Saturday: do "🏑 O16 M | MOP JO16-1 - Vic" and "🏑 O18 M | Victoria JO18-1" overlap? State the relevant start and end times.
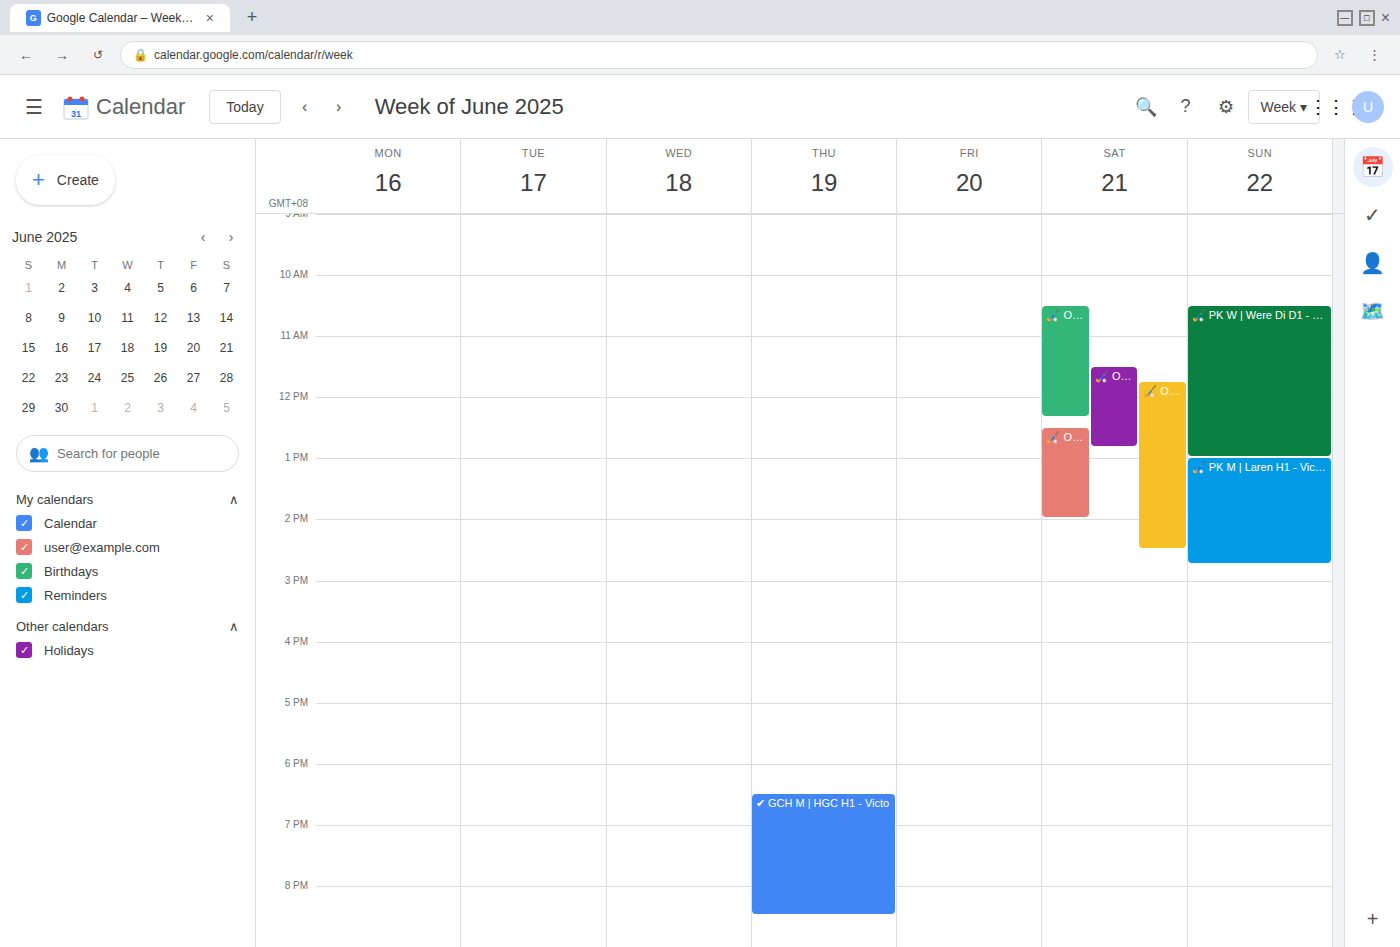
"🏑 O16 M | MOP JO16-1 - Vic" runs 12:30 PM to 2:00 PM, inside "🏑 O18 M | Victoria JO18-1" -- they overlap.